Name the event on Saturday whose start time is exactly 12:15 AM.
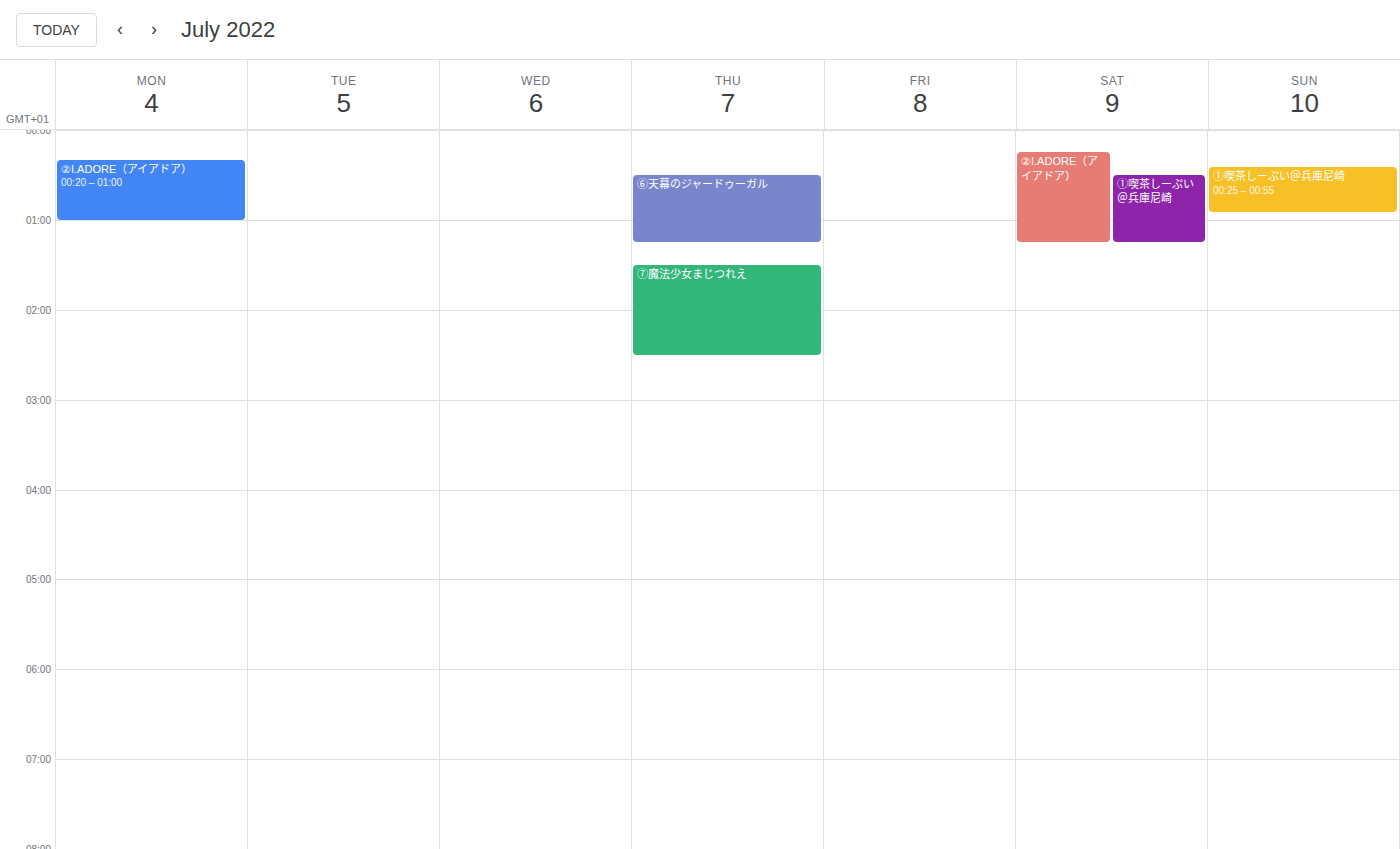
"②I.ADORE（アイアドア）"